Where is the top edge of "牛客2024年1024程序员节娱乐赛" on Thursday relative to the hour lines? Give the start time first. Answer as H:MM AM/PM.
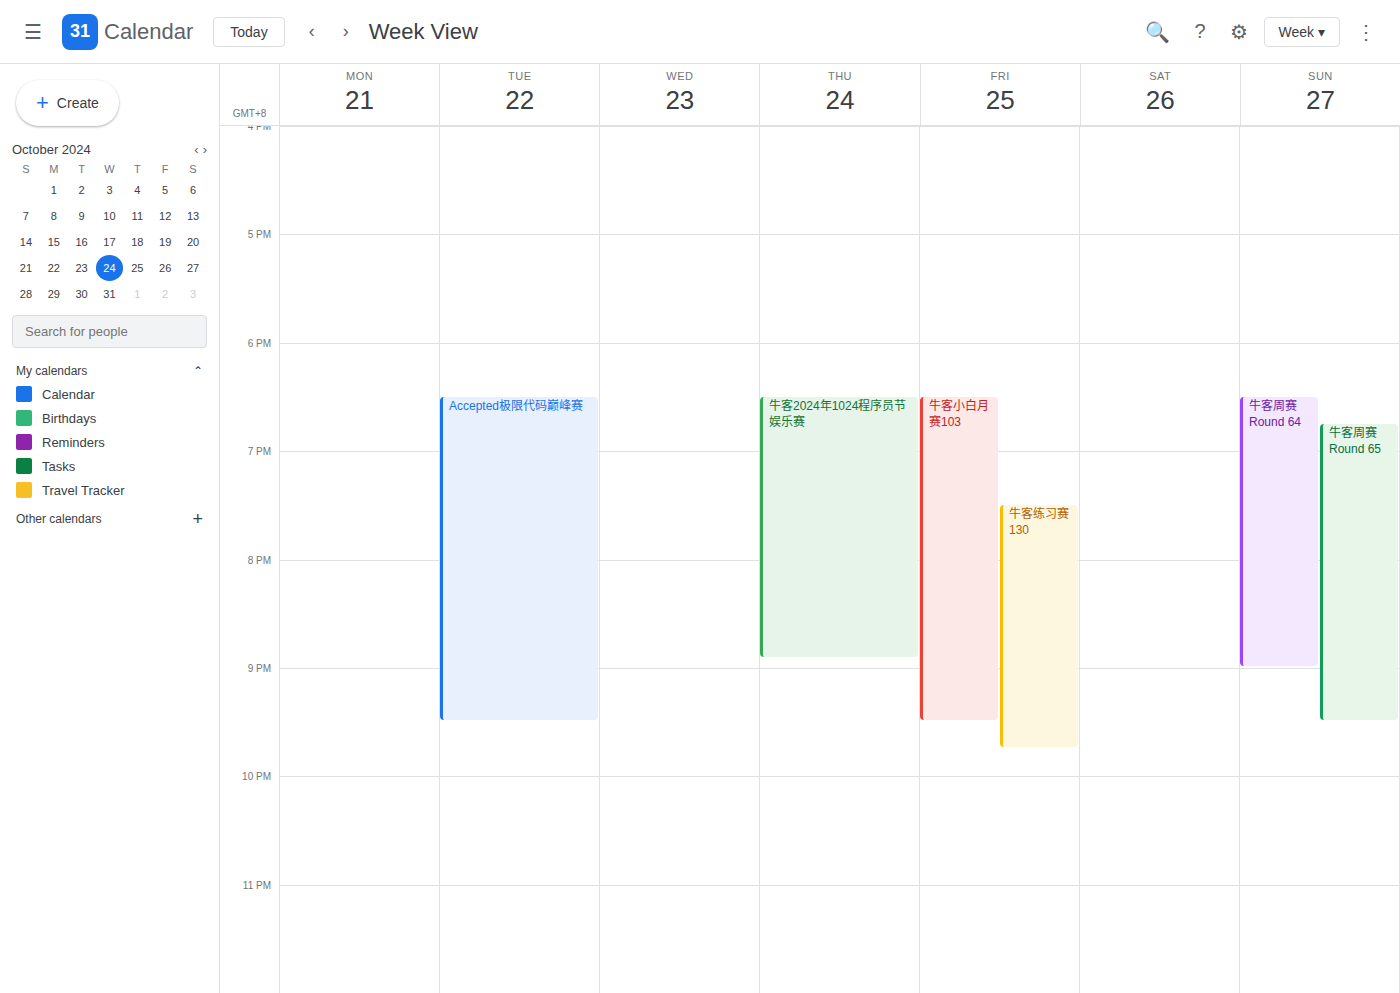
6:30 PM -- halfway between the 6 PM and 7 PM lines.